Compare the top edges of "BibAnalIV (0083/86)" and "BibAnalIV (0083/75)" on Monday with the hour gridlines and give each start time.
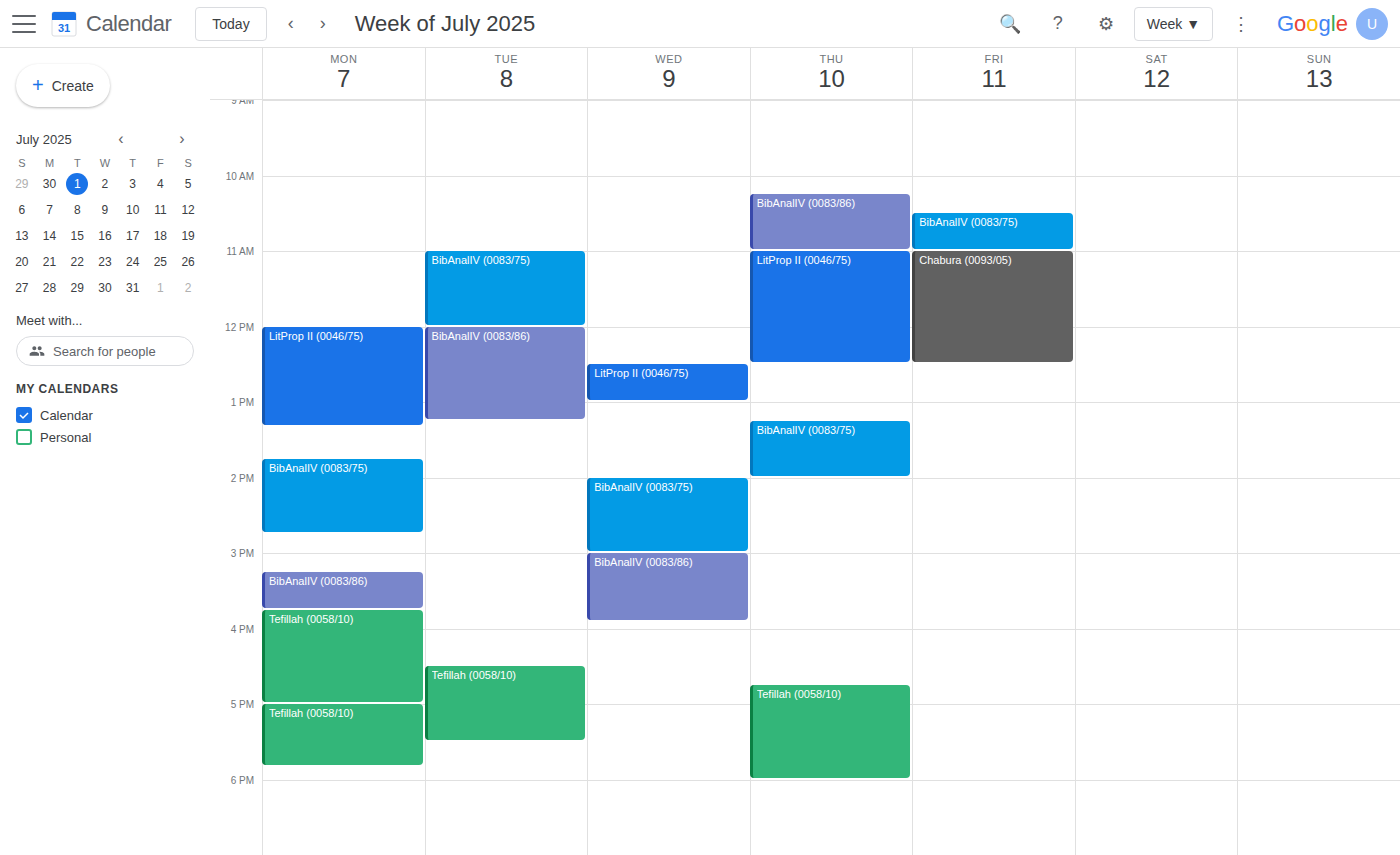
"BibAnalIV (0083/86)": 3:15 PM, neither: a quarter of the way from the 3 PM line to the 4 PM line. "BibAnalIV (0083/75)": 1:45 PM, neither: three quarters of the way from the 1 PM line to the 2 PM line.